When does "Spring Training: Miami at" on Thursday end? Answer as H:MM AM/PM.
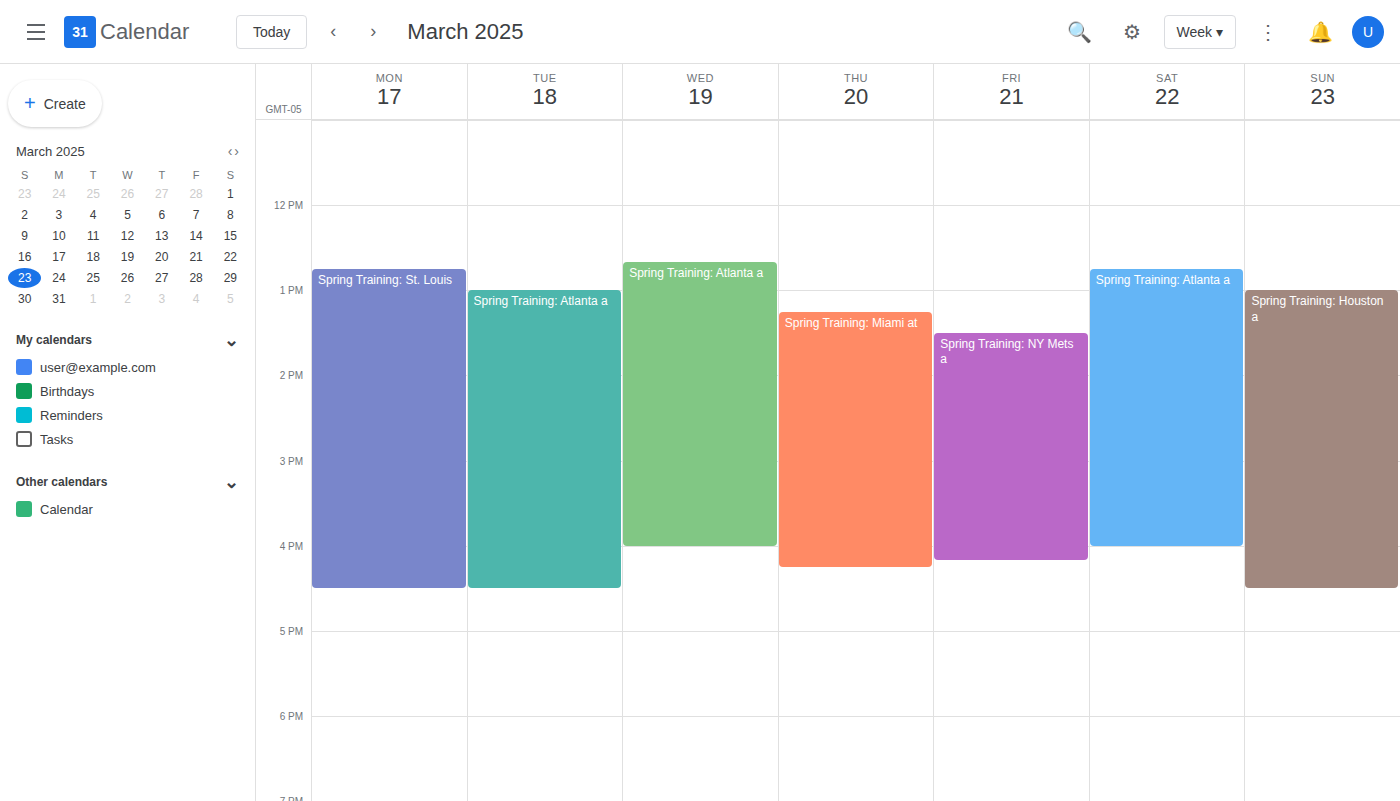
4:15 PM